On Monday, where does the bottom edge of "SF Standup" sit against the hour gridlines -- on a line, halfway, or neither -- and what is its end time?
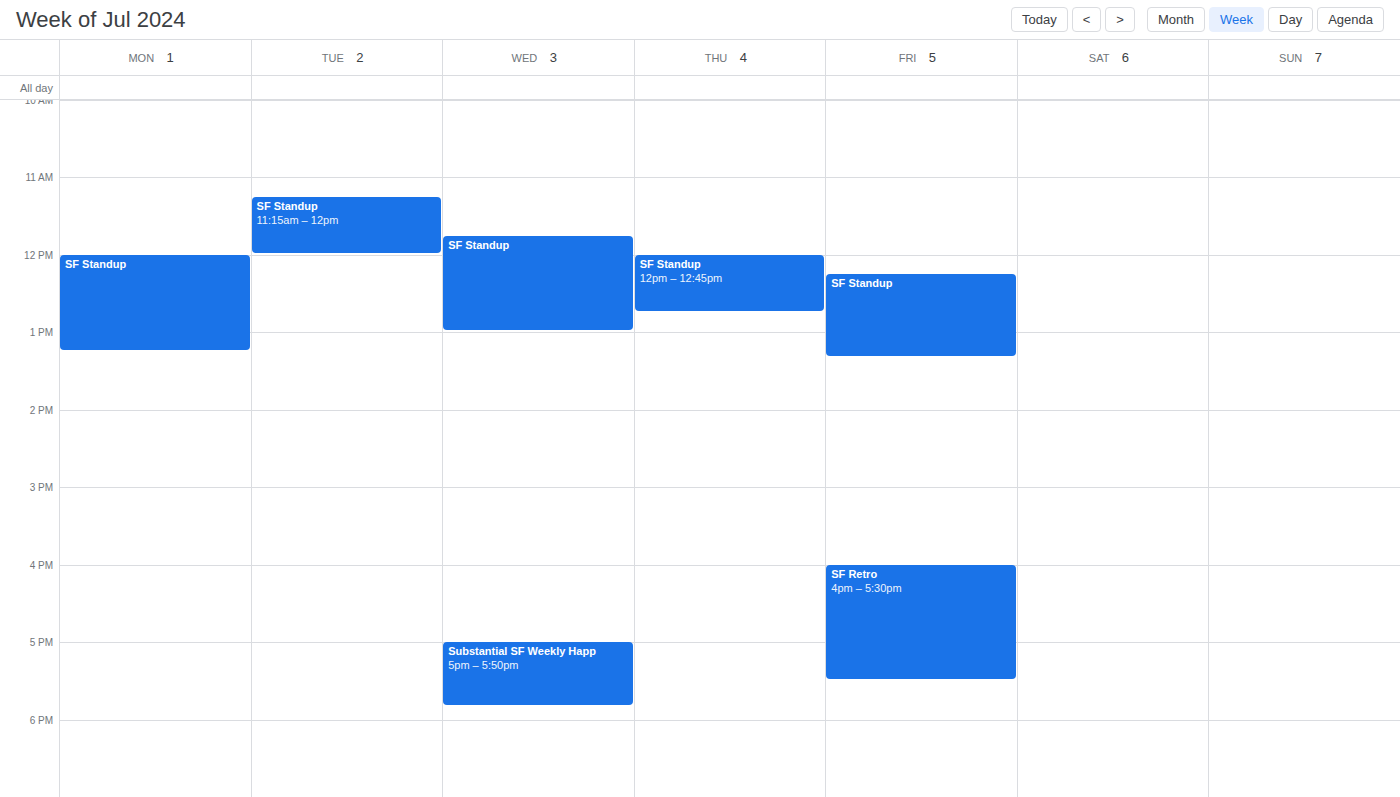
1:15 PM -- neither: a quarter of the way from the 1 PM line to the 2 PM line.